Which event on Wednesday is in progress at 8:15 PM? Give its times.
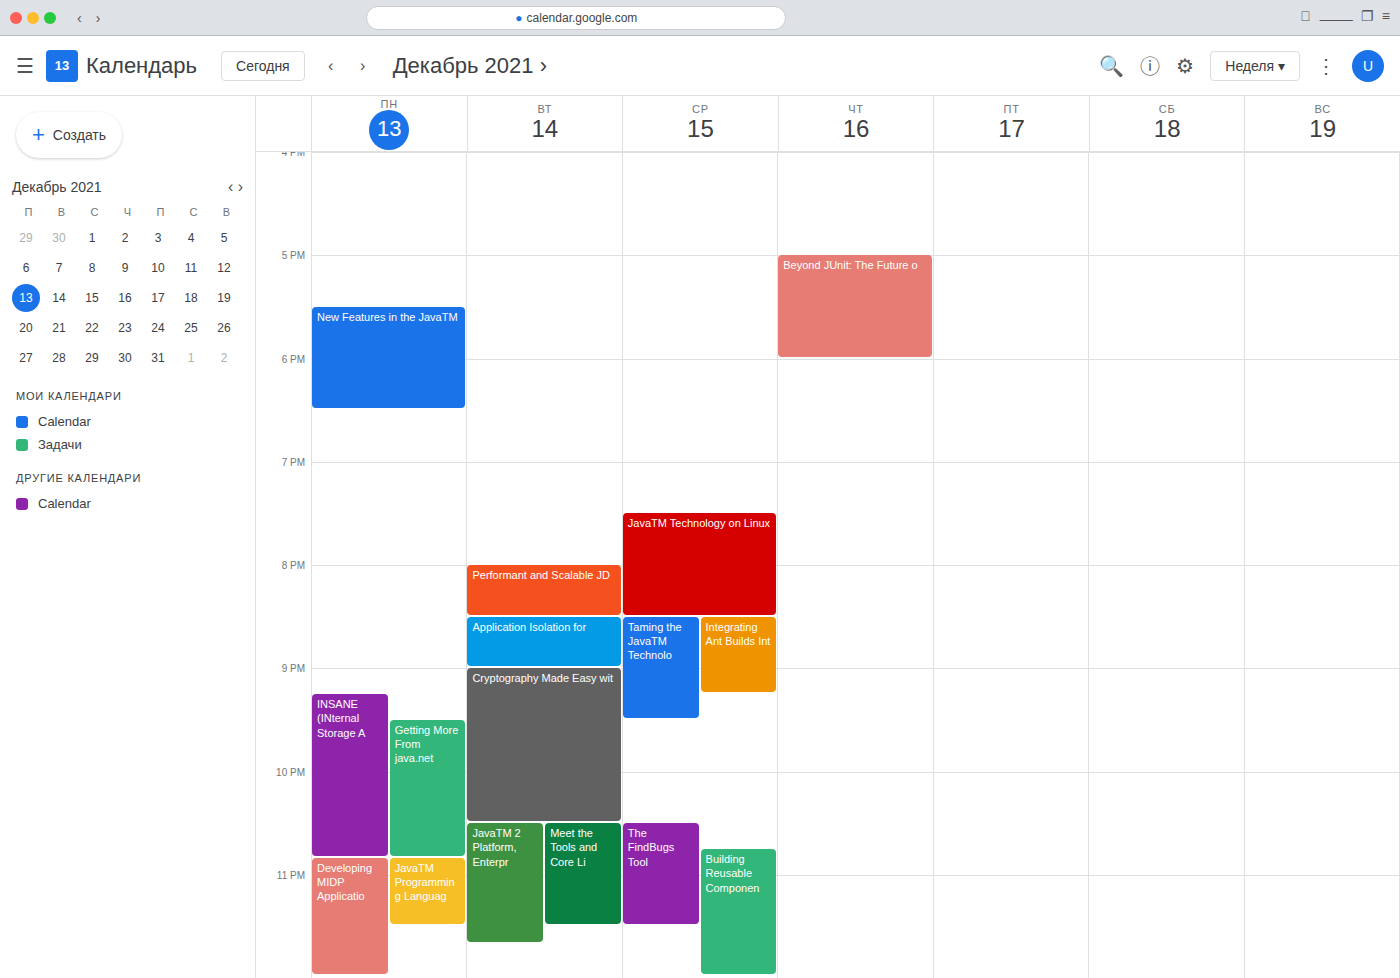
"JavaTM Technology on Linux", 7:30 PM to 8:30 PM